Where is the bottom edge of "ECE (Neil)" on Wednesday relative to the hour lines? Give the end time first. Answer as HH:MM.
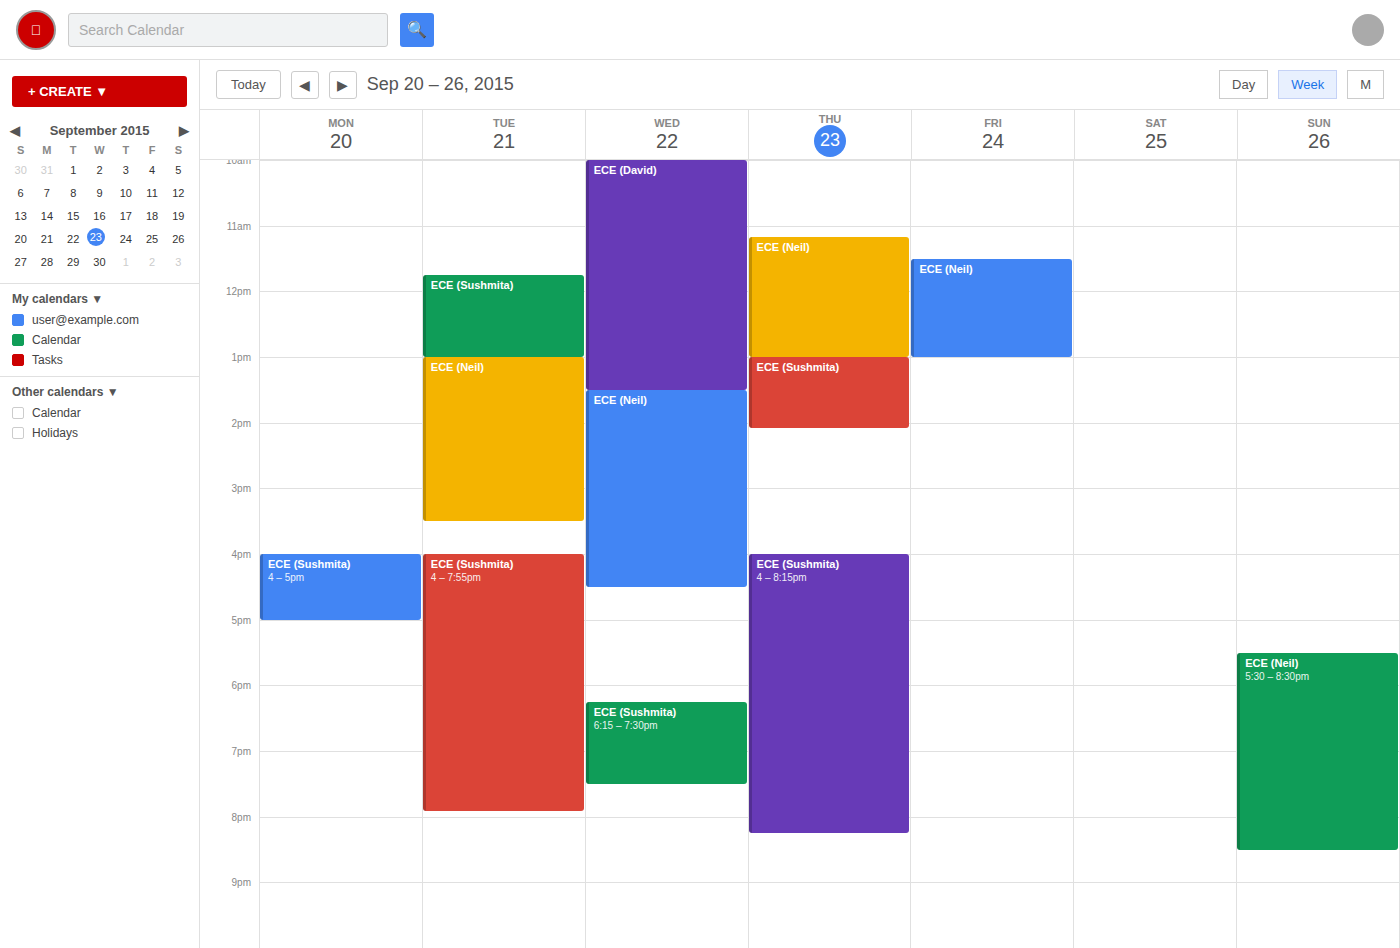
16:30 -- halfway between the 16:00 and 17:00 lines.